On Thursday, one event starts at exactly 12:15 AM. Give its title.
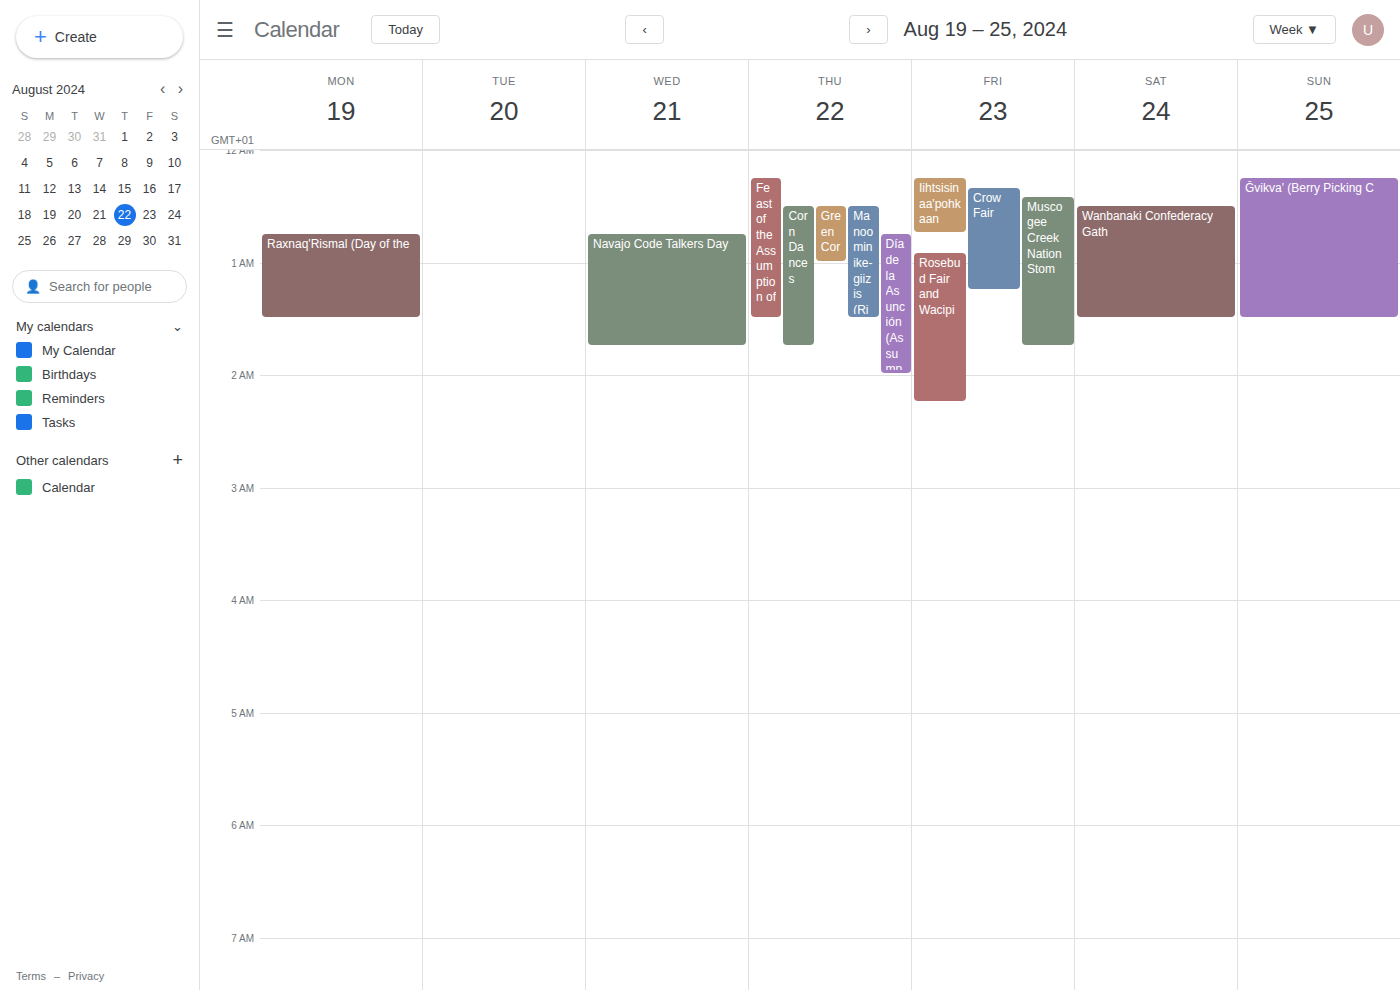
"Feast of the Assumption of"